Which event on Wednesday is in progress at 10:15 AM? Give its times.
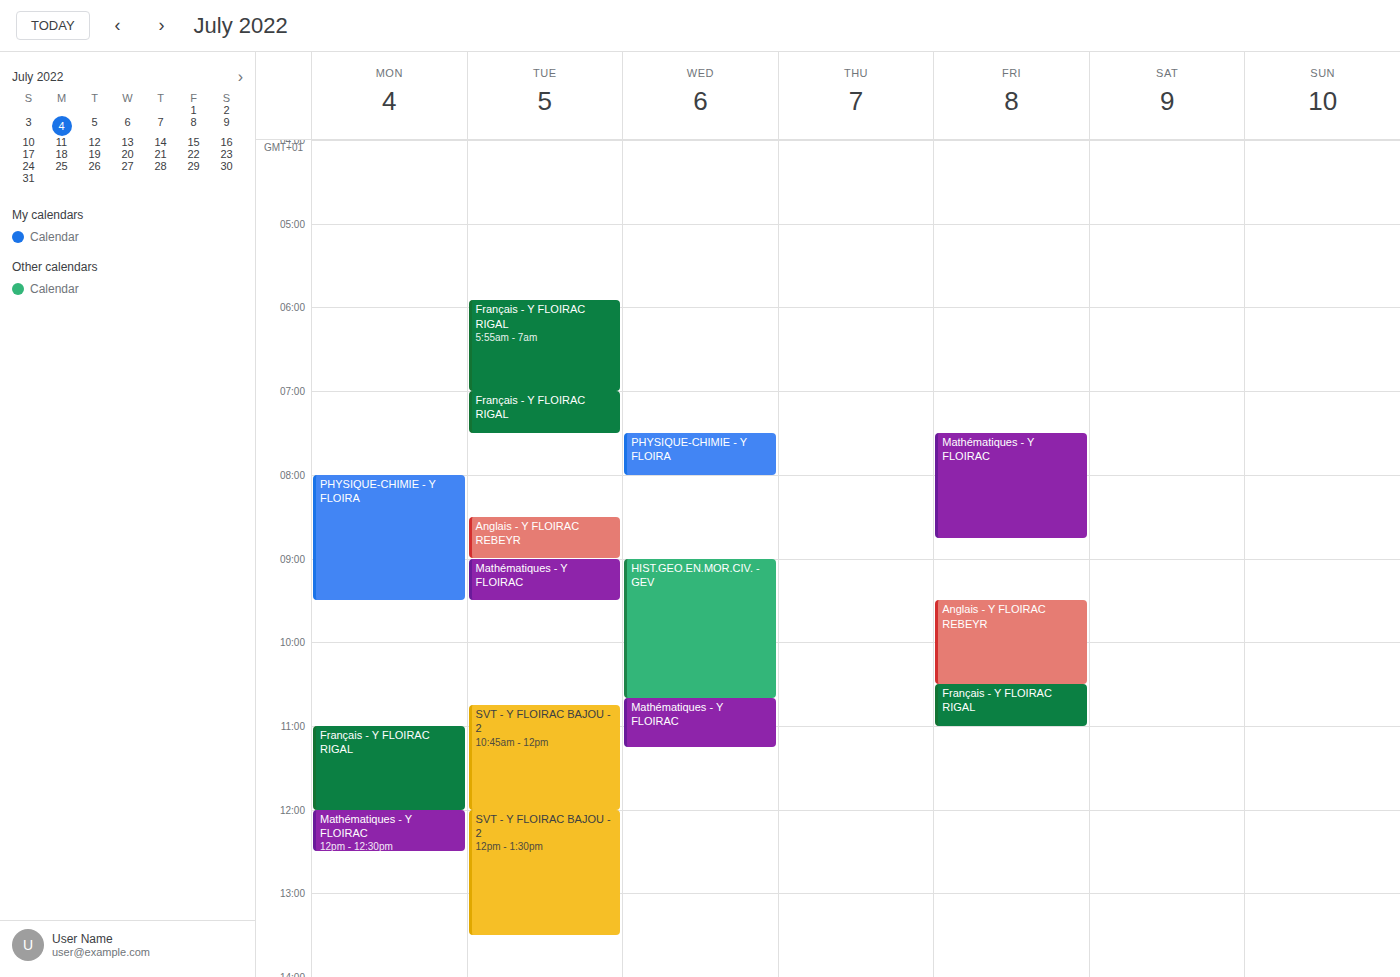
"HIST.GEO.EN.MOR.CIV. - GEV", 9:00 AM to 10:40 AM